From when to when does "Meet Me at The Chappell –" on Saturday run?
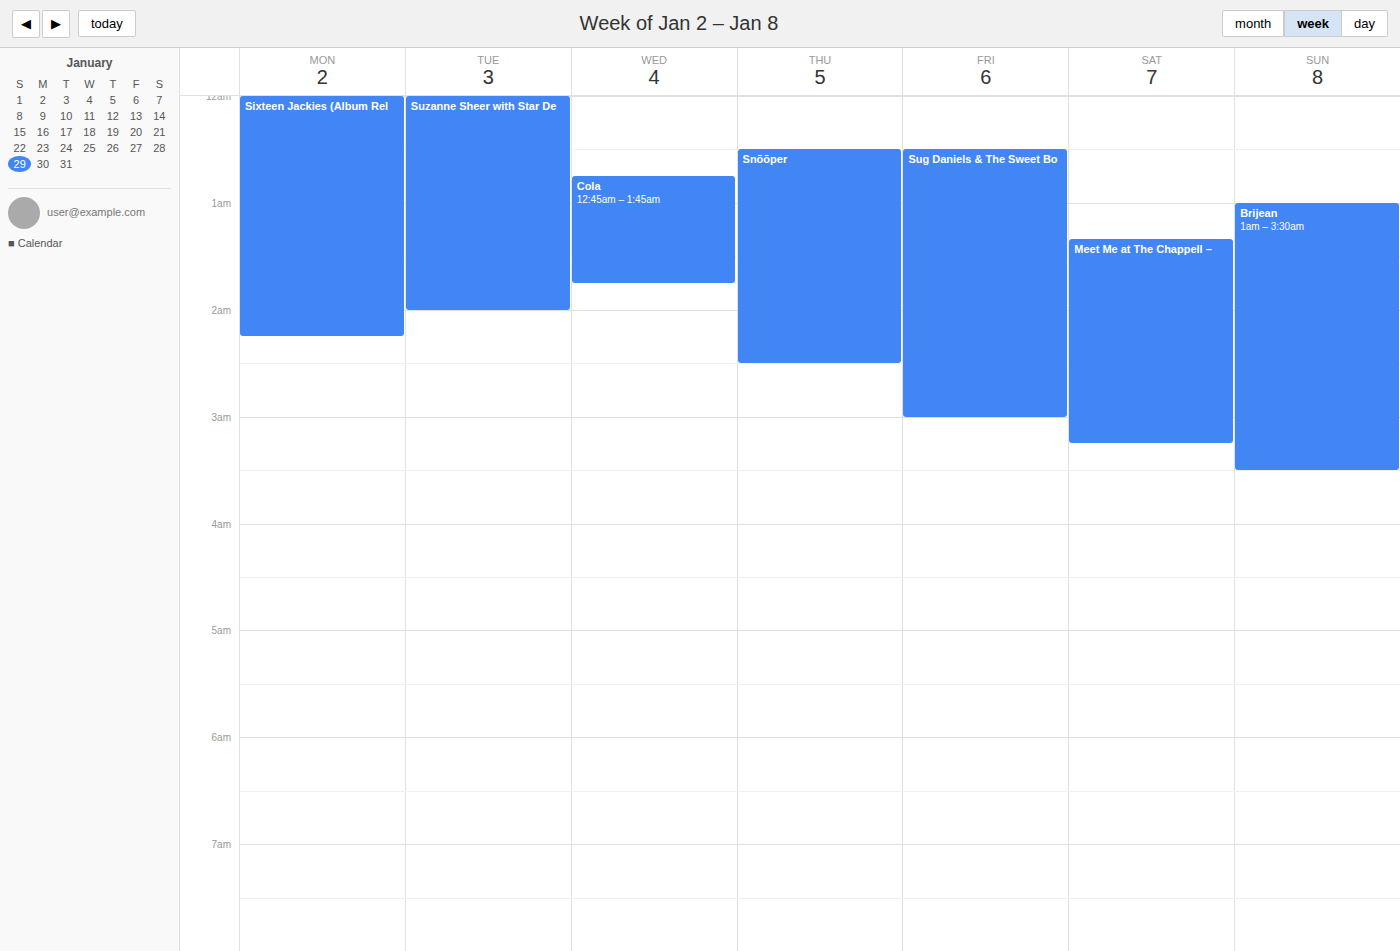
1:20 AM to 3:15 AM